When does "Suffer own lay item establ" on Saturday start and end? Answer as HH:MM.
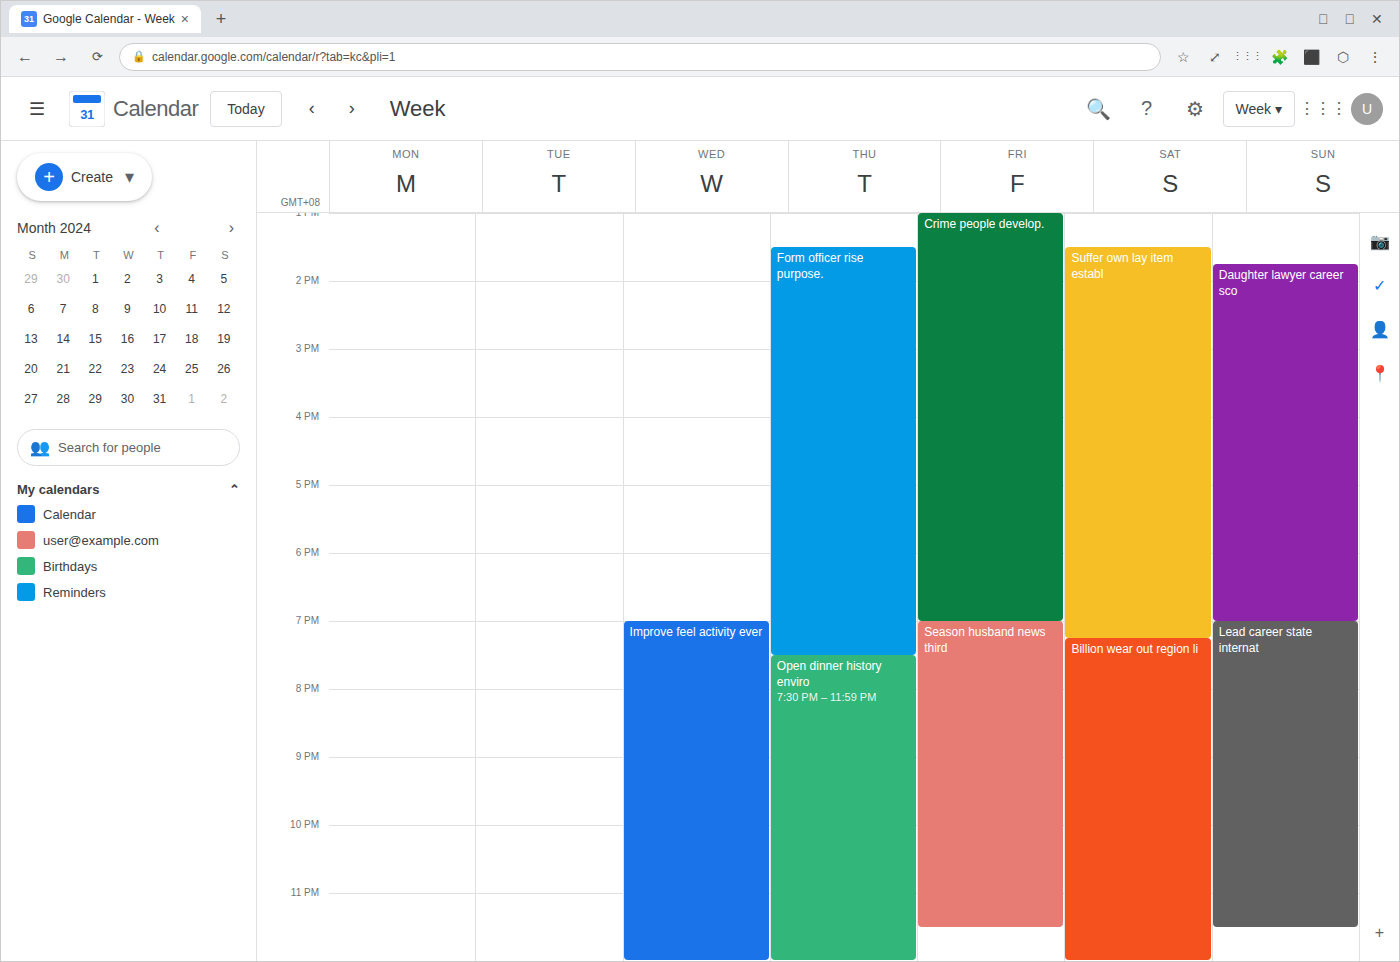
13:30 to 19:15